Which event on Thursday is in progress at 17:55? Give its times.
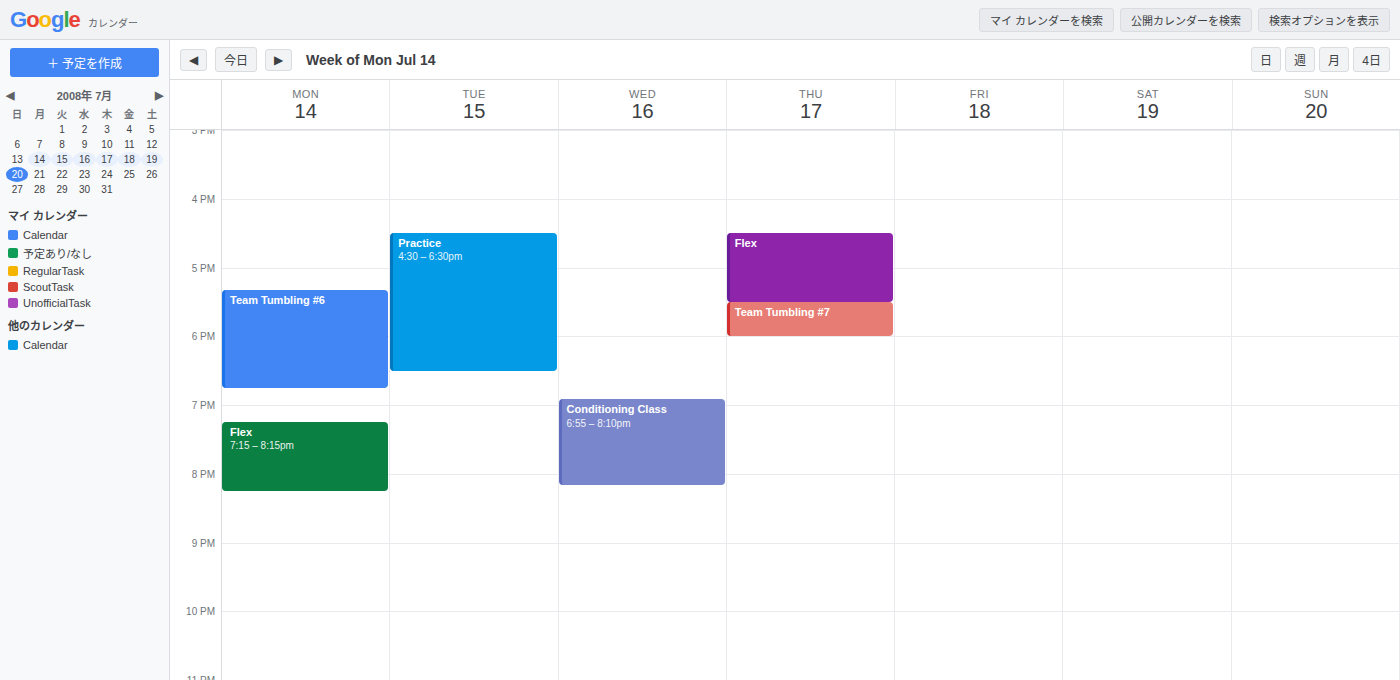
"Team Tumbling #7", 17:30 to 18:00